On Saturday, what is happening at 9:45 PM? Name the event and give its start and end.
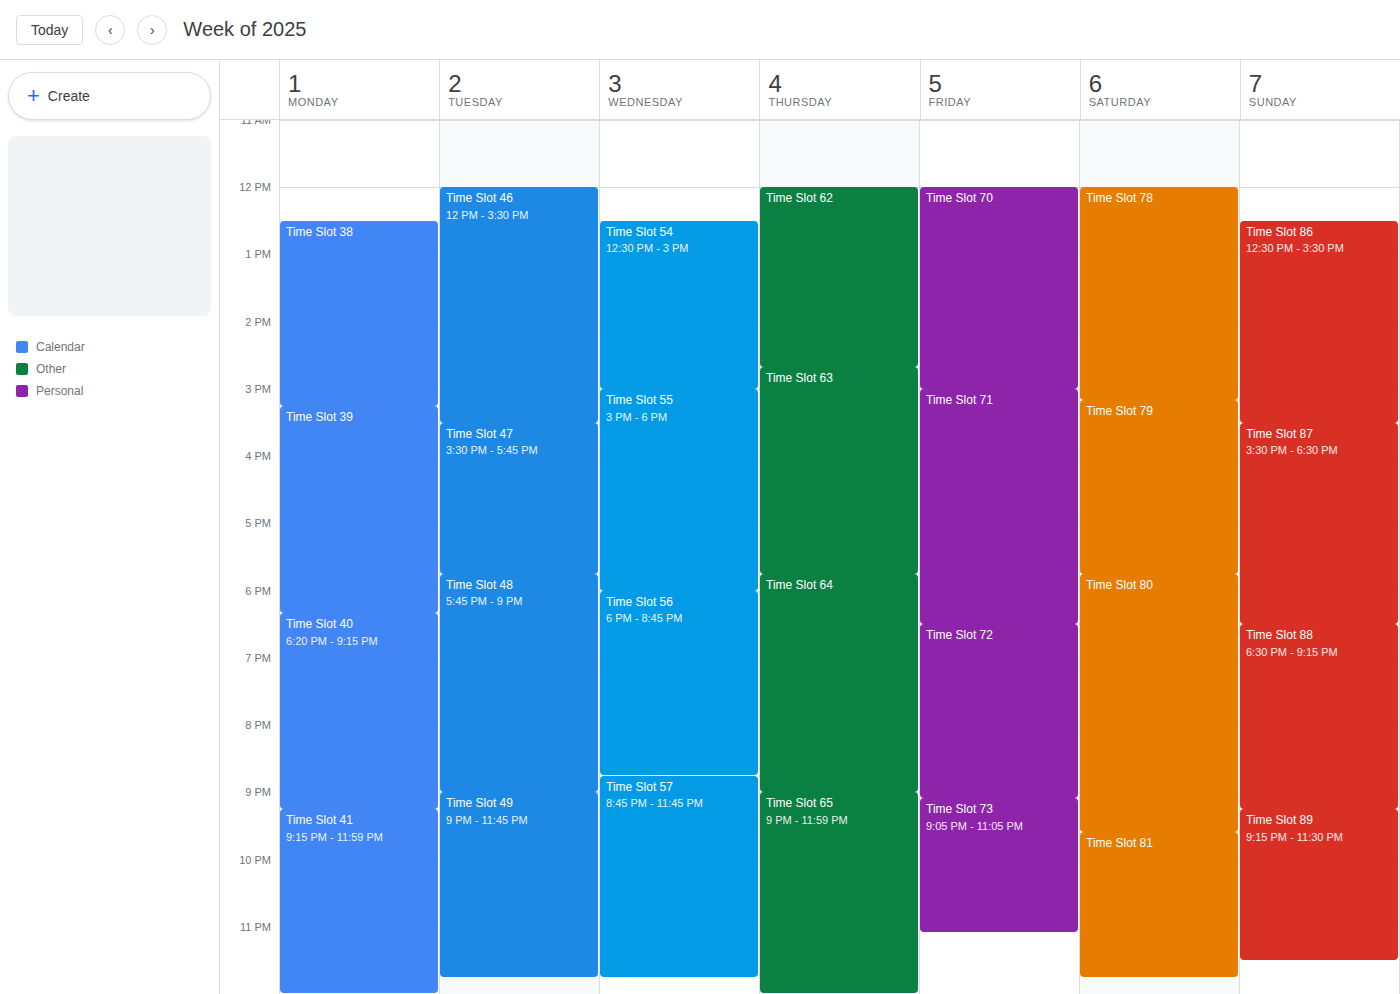
"Time Slot 81", 9:35 PM to 11:45 PM